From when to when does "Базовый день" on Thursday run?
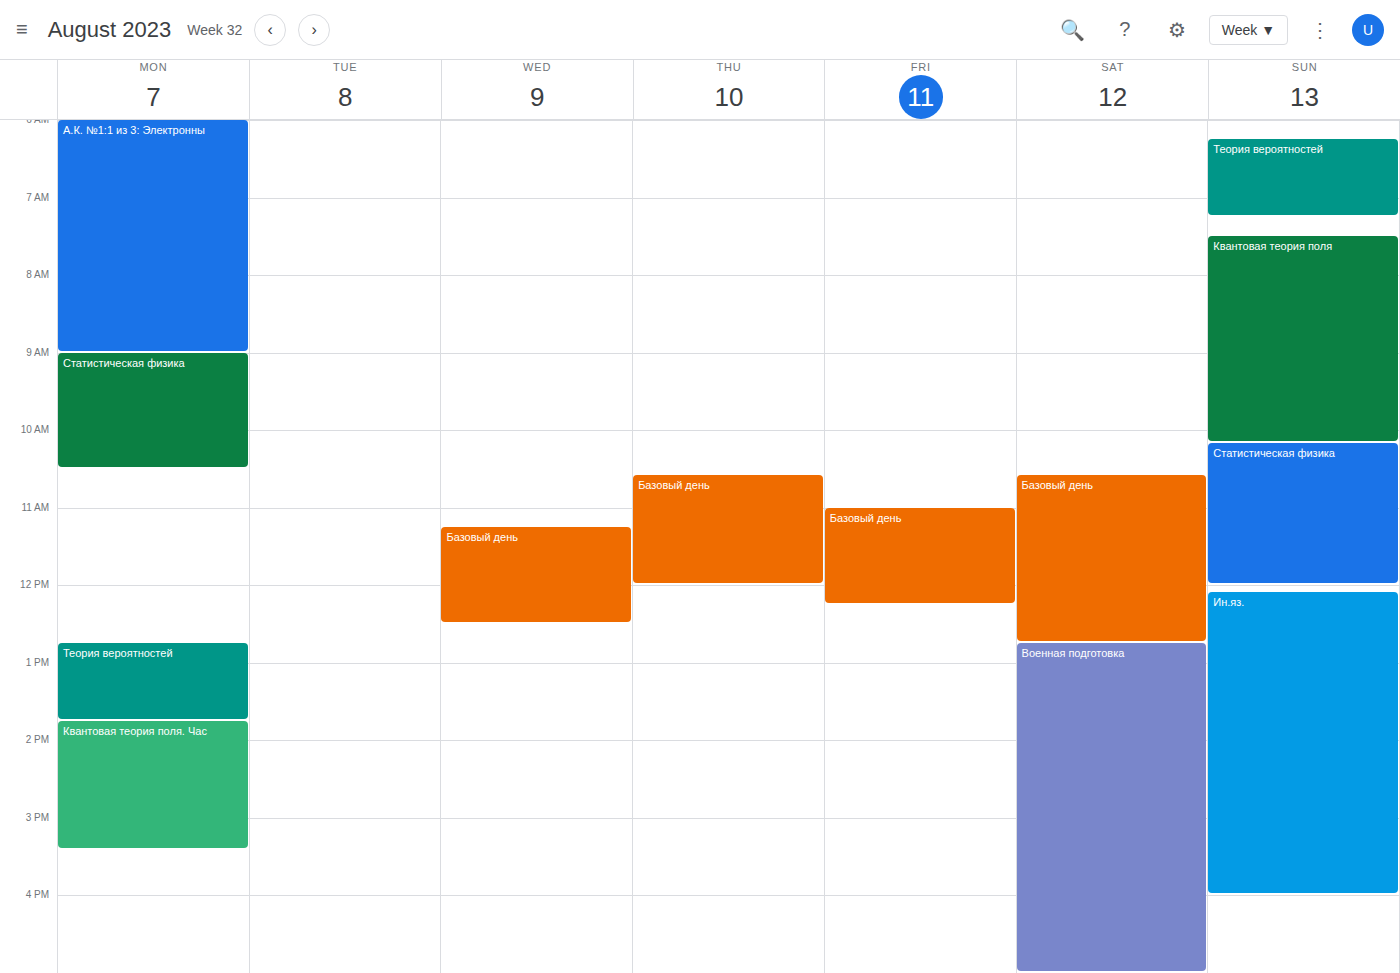
10:35 AM to 12:00 PM